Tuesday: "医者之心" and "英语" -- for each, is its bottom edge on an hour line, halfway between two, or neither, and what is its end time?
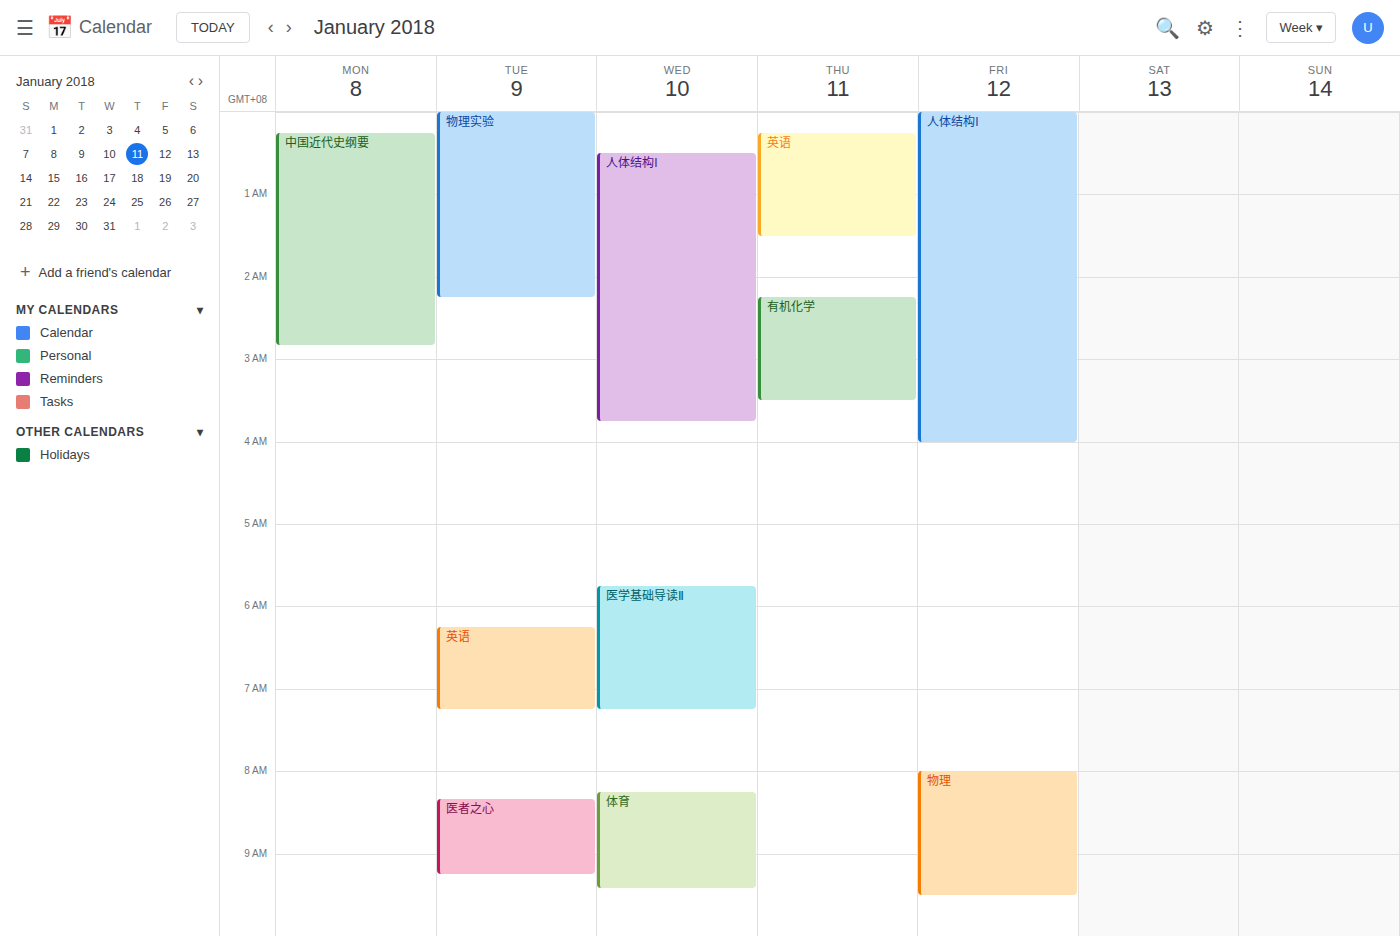
"医者之心": 9:15 AM, neither: a quarter of the way from the 9 AM line to the 10 AM line. "英语": 7:15 AM, neither: a quarter of the way from the 7 AM line to the 8 AM line.